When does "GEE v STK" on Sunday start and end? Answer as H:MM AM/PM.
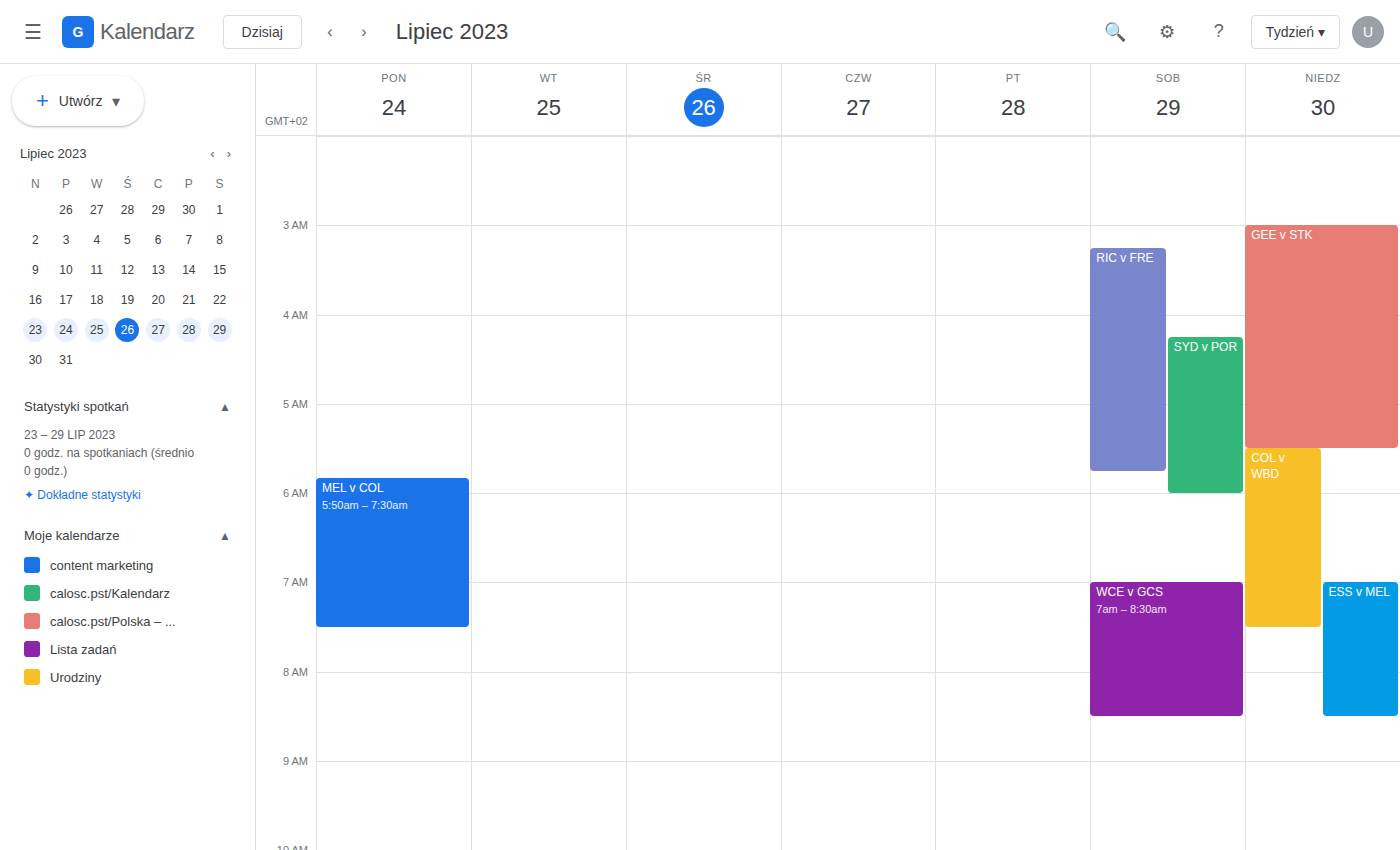
3:00 AM to 5:30 AM